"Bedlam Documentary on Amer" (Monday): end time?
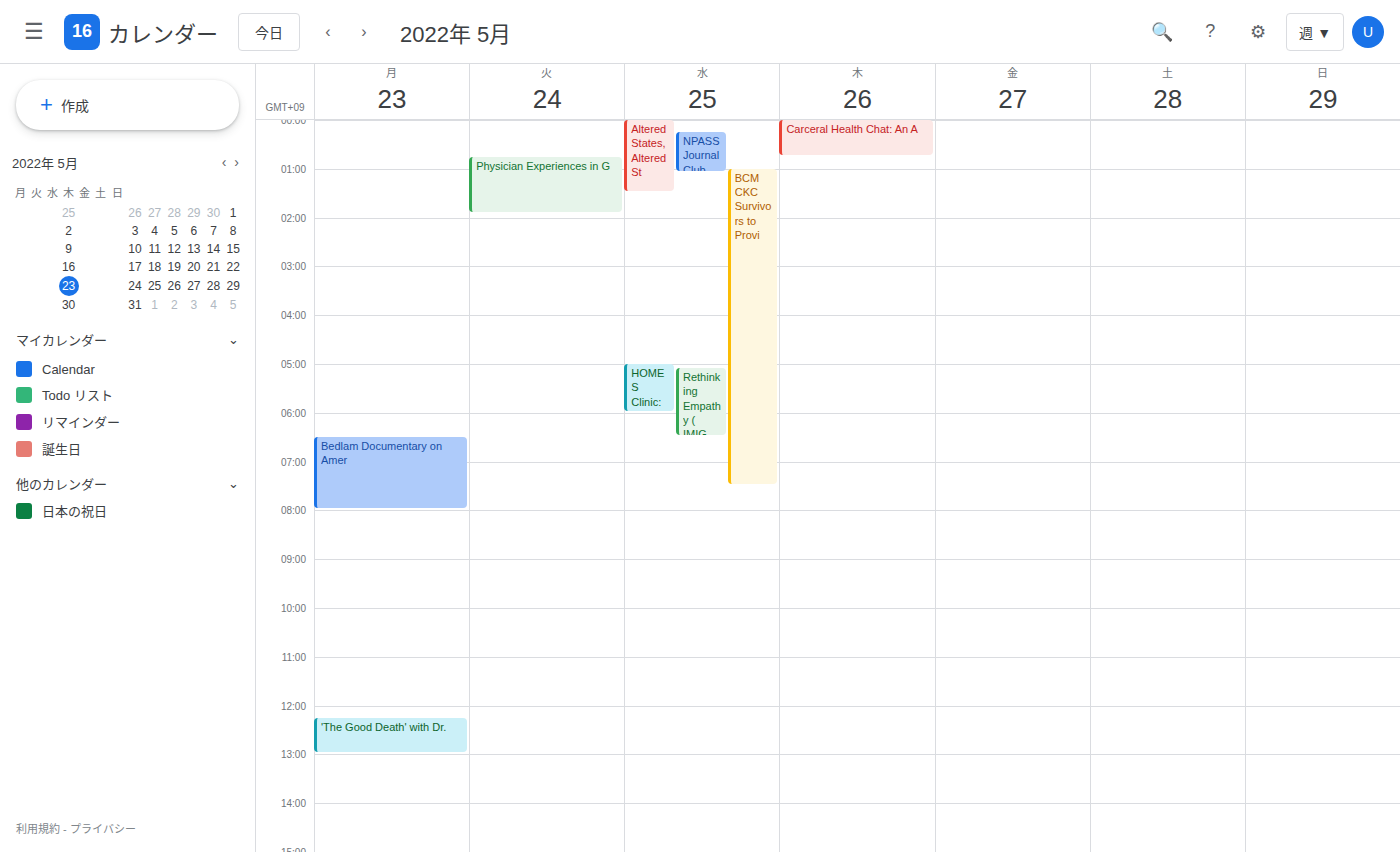
8:00 AM